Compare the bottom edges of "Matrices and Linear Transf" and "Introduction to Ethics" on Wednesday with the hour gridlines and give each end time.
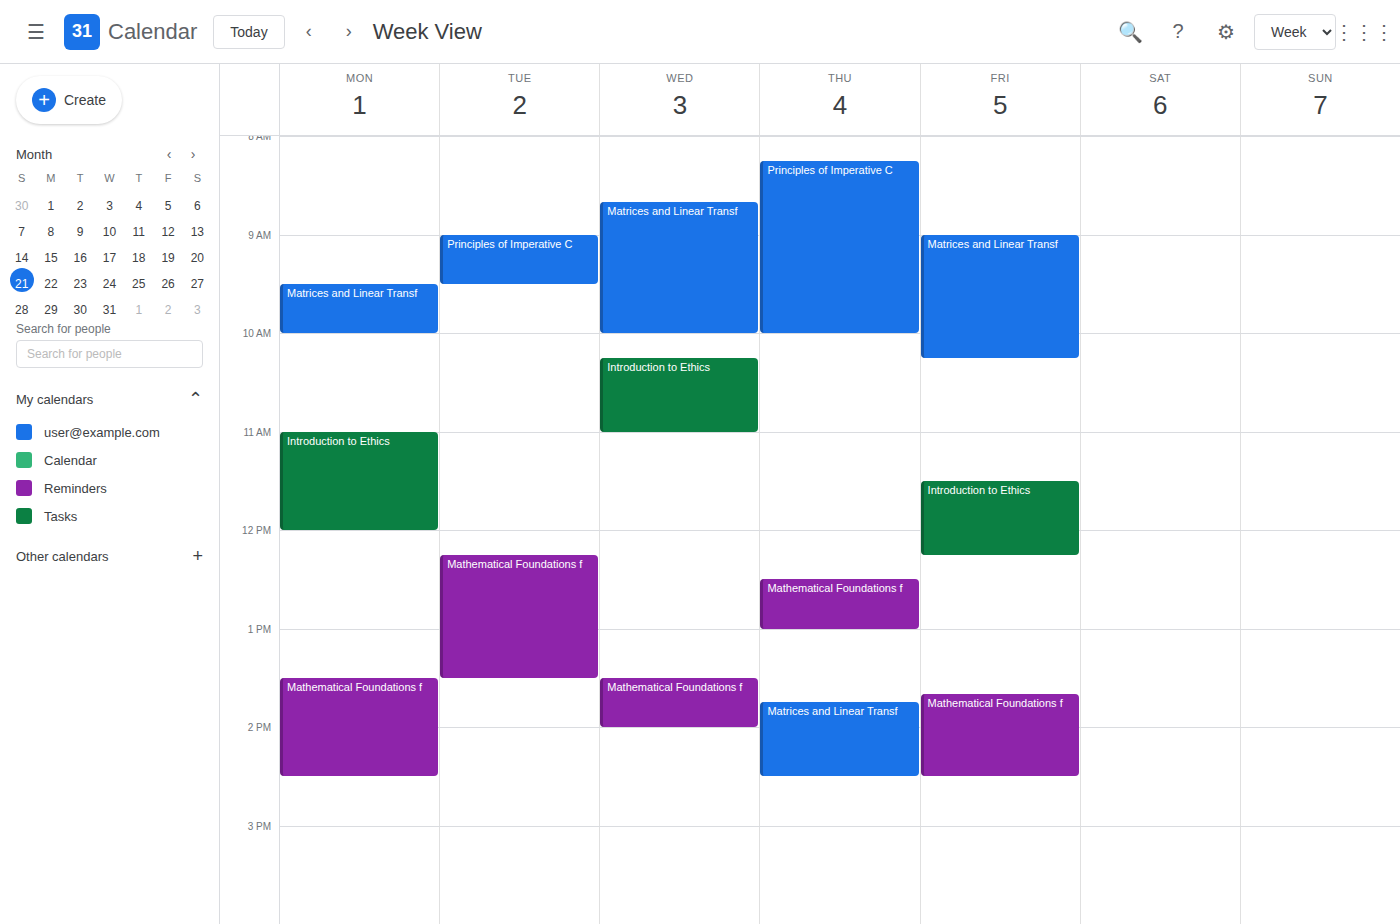
"Matrices and Linear Transf": 10:00 AM, exactly on the 10 AM line. "Introduction to Ethics": 11:00 AM, exactly on the 11 AM line.